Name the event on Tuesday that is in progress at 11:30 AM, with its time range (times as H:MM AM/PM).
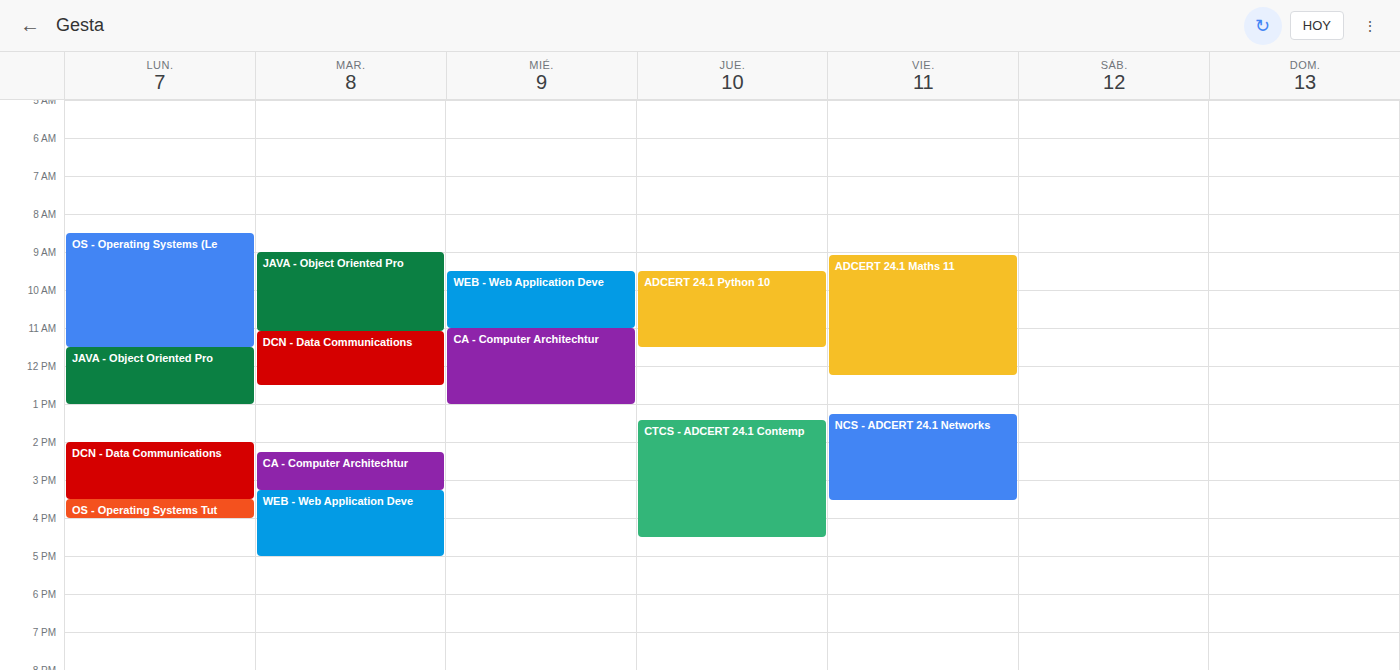
"DCN - Data Communications", 11:05 AM to 12:30 PM